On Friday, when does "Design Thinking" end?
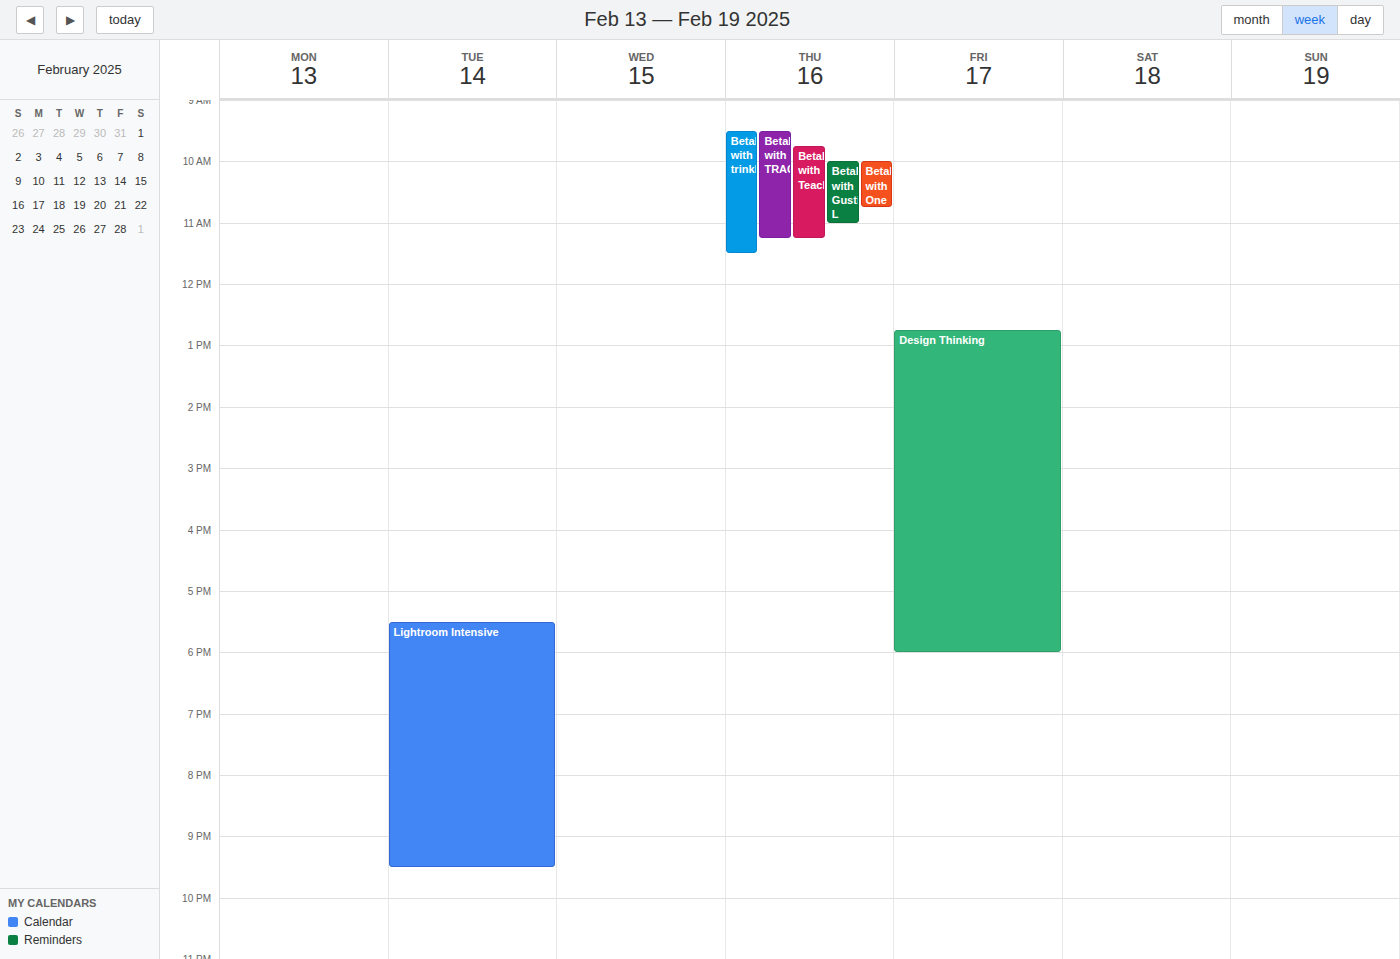
6:00 PM